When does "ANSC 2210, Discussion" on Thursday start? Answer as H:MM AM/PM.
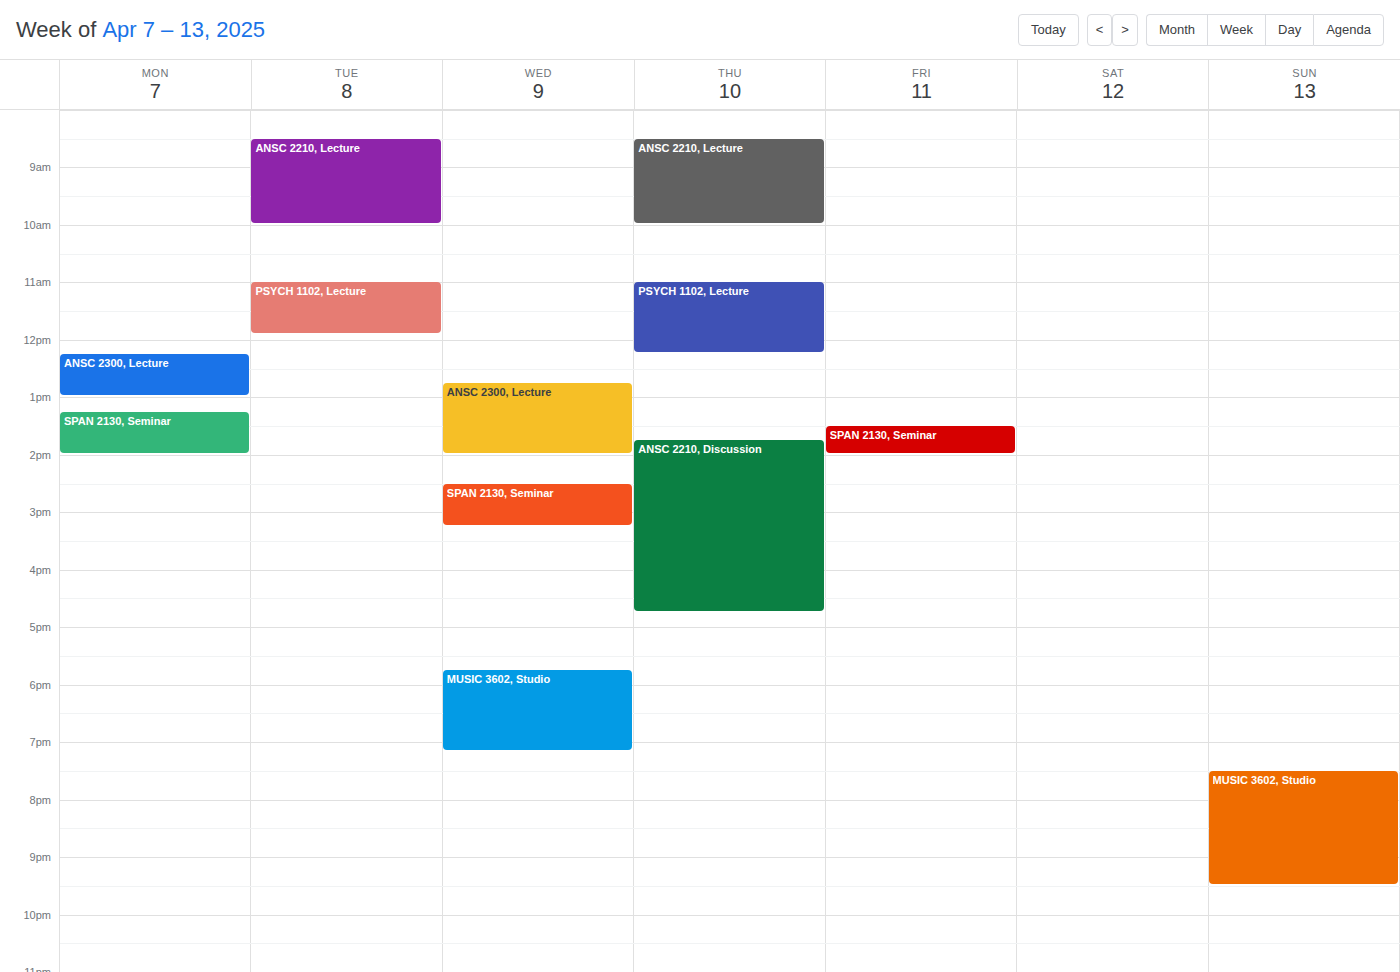
1:45 PM